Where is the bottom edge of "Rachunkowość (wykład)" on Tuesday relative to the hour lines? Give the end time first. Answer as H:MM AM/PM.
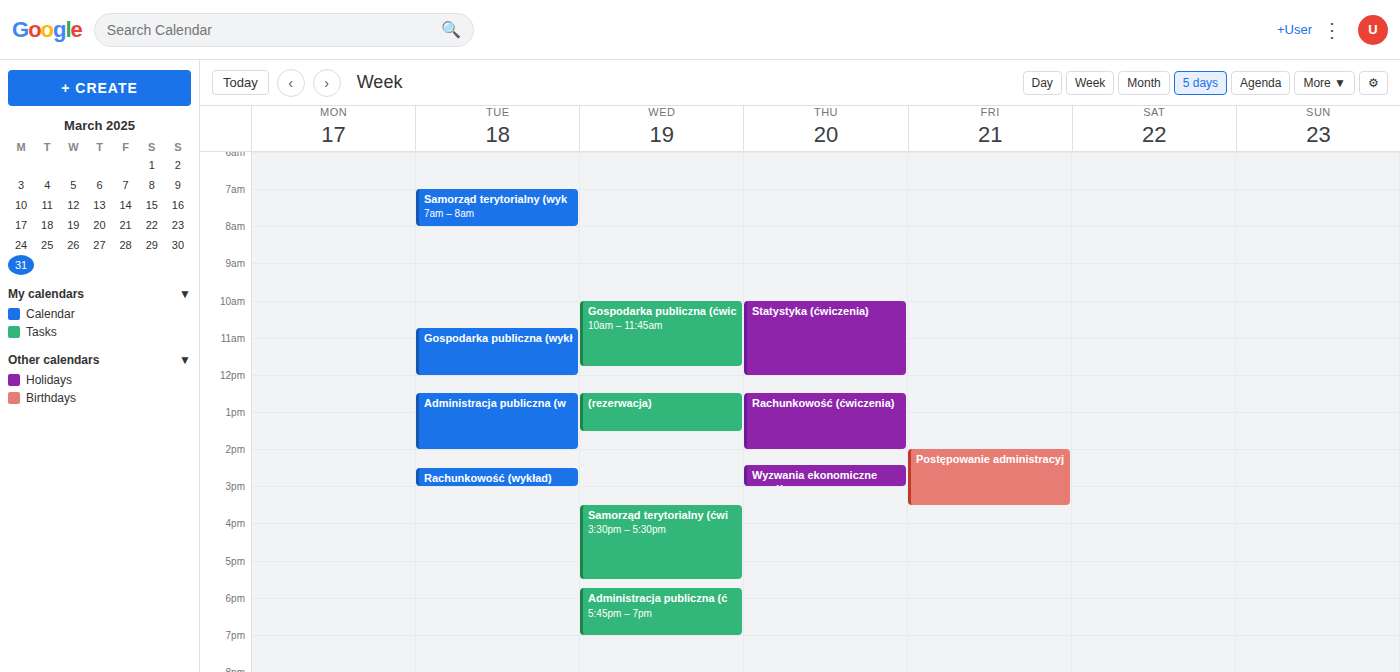
3:00 PM -- exactly on the 3 PM line.